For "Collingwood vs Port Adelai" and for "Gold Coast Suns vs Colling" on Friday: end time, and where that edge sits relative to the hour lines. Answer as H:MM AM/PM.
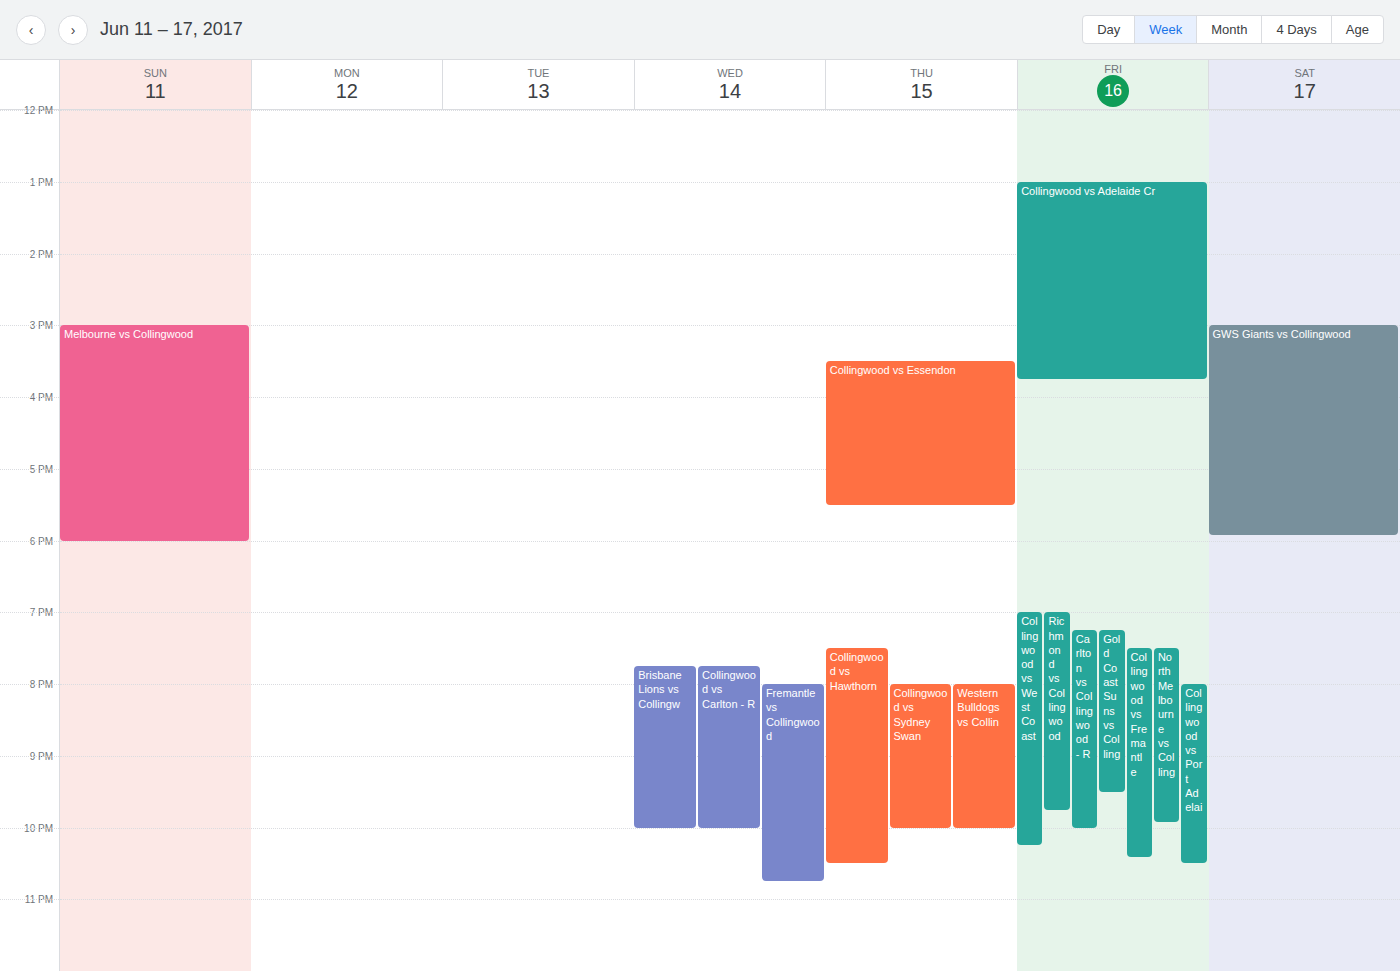
"Collingwood vs Port Adelai": 10:30 PM, halfway between the 10 PM and 11 PM lines. "Gold Coast Suns vs Colling": 9:30 PM, halfway between the 9 PM and 10 PM lines.